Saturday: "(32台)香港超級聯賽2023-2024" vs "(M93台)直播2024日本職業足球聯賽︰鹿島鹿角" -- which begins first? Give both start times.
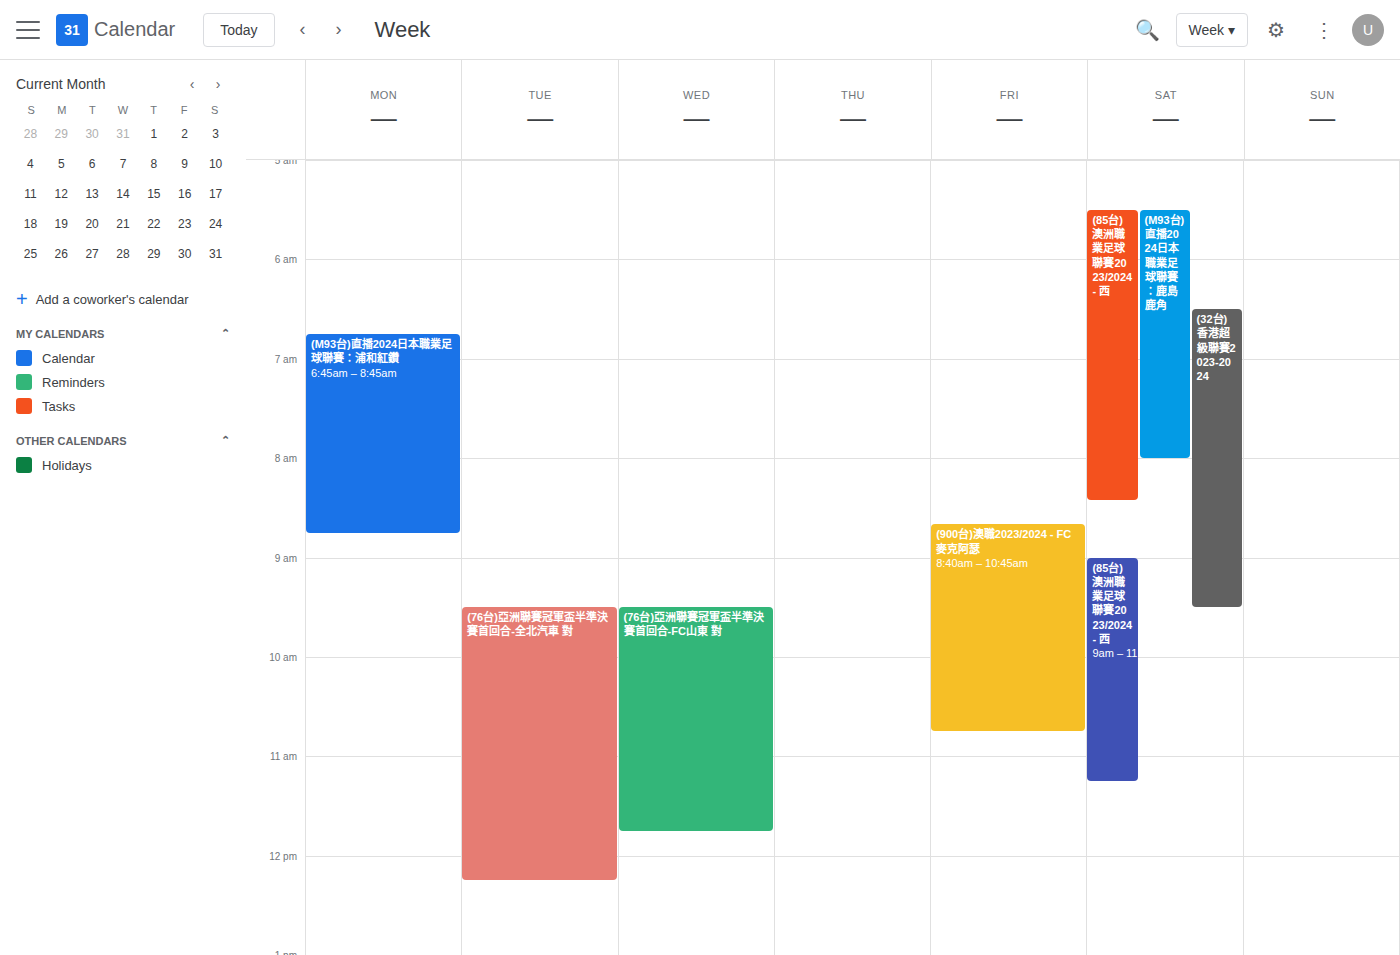
"(M93台)直播2024日本職業足球聯賽︰鹿島鹿角" 05:30; "(32台)香港超級聯賽2023-2024" 06:30.